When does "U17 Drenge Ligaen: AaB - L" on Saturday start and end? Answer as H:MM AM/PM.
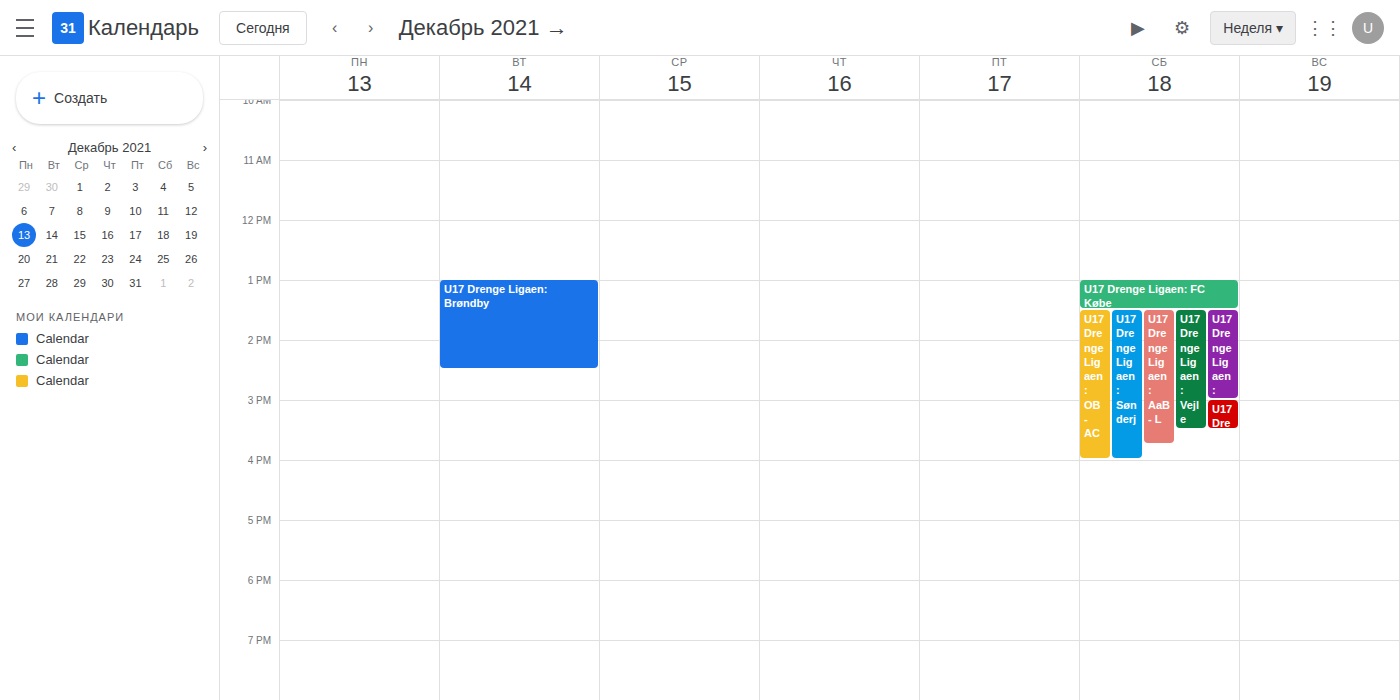
1:30 PM to 3:45 PM